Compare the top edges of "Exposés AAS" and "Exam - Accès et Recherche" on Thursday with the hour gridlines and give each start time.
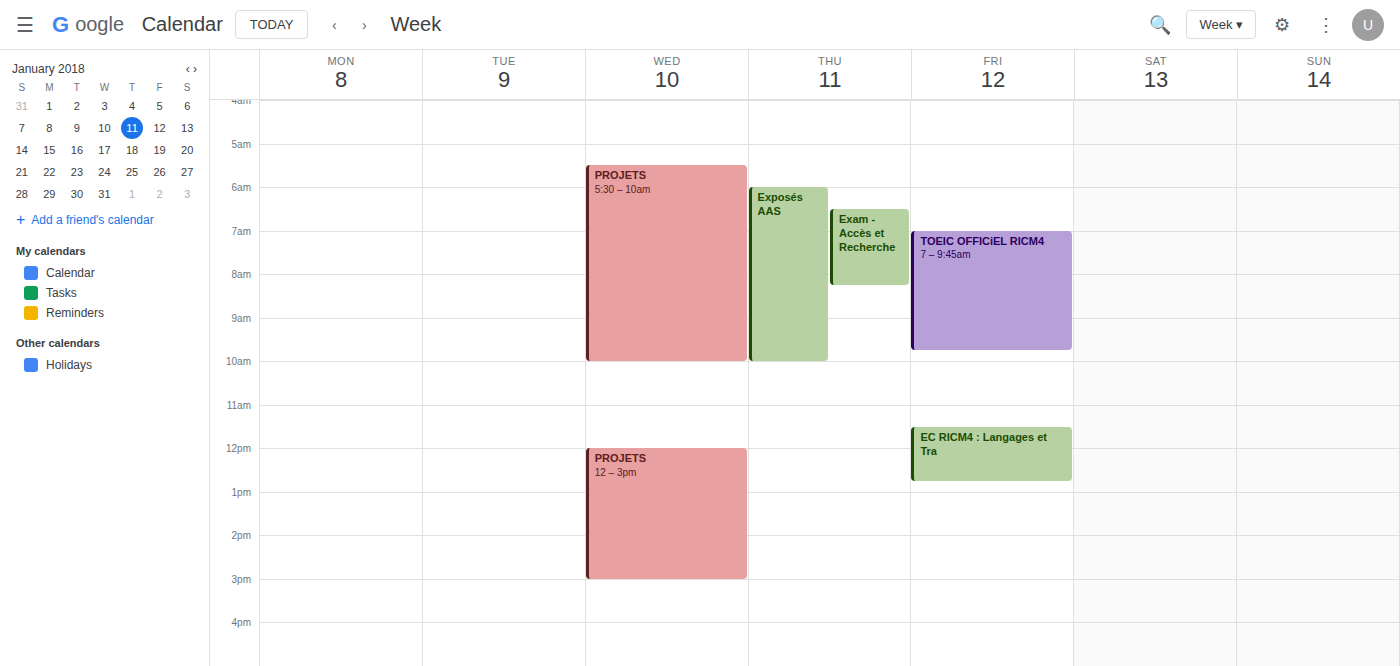
"Exposés AAS": 6:00 AM, exactly on the 6 AM line. "Exam - Accès et Recherche": 6:30 AM, halfway between the 6 AM and 7 AM lines.